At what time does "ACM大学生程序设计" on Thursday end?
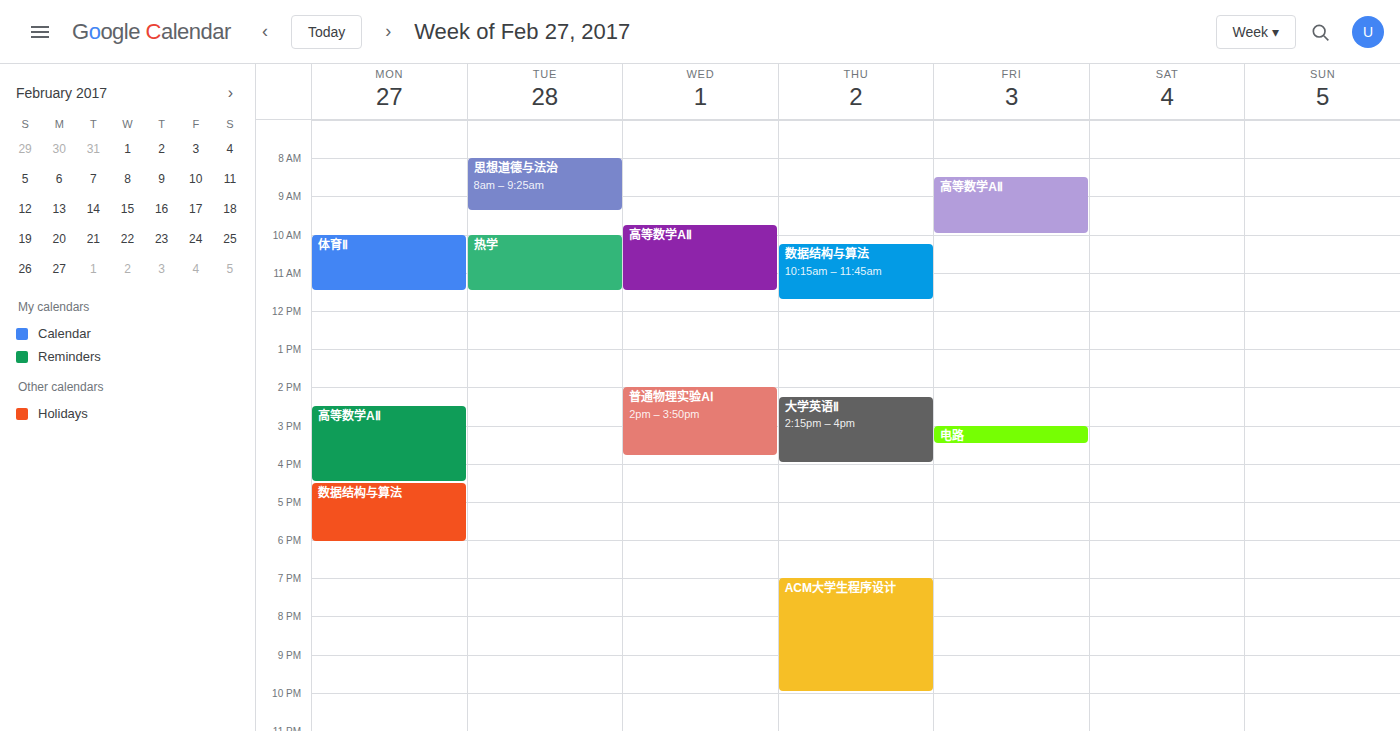
10:00 PM